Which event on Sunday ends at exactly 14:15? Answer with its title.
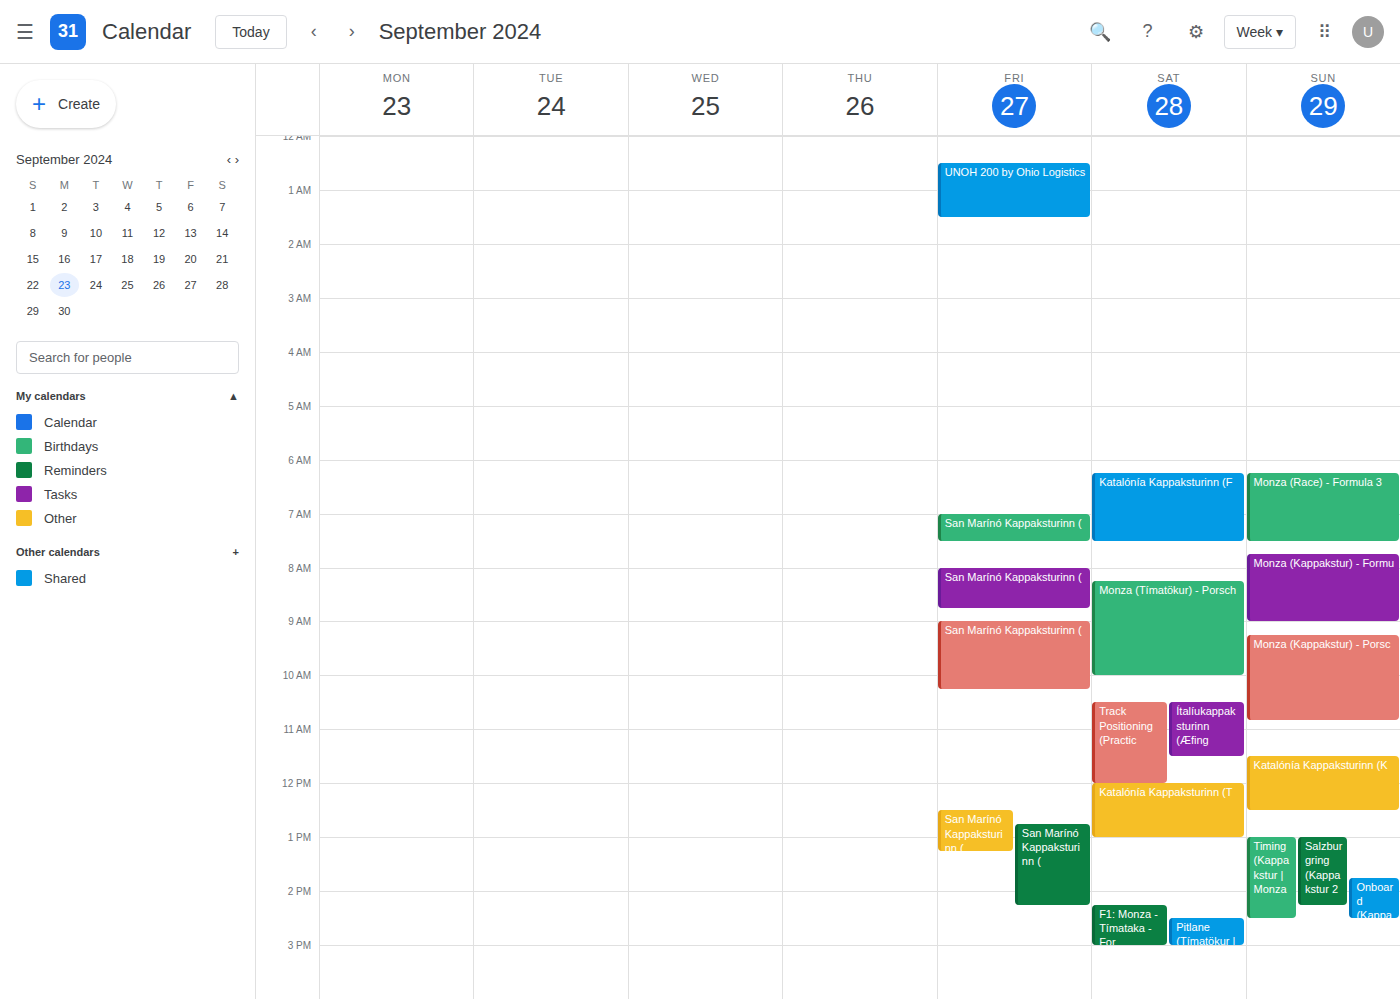
"Salzburgring (Kappakstur 2"